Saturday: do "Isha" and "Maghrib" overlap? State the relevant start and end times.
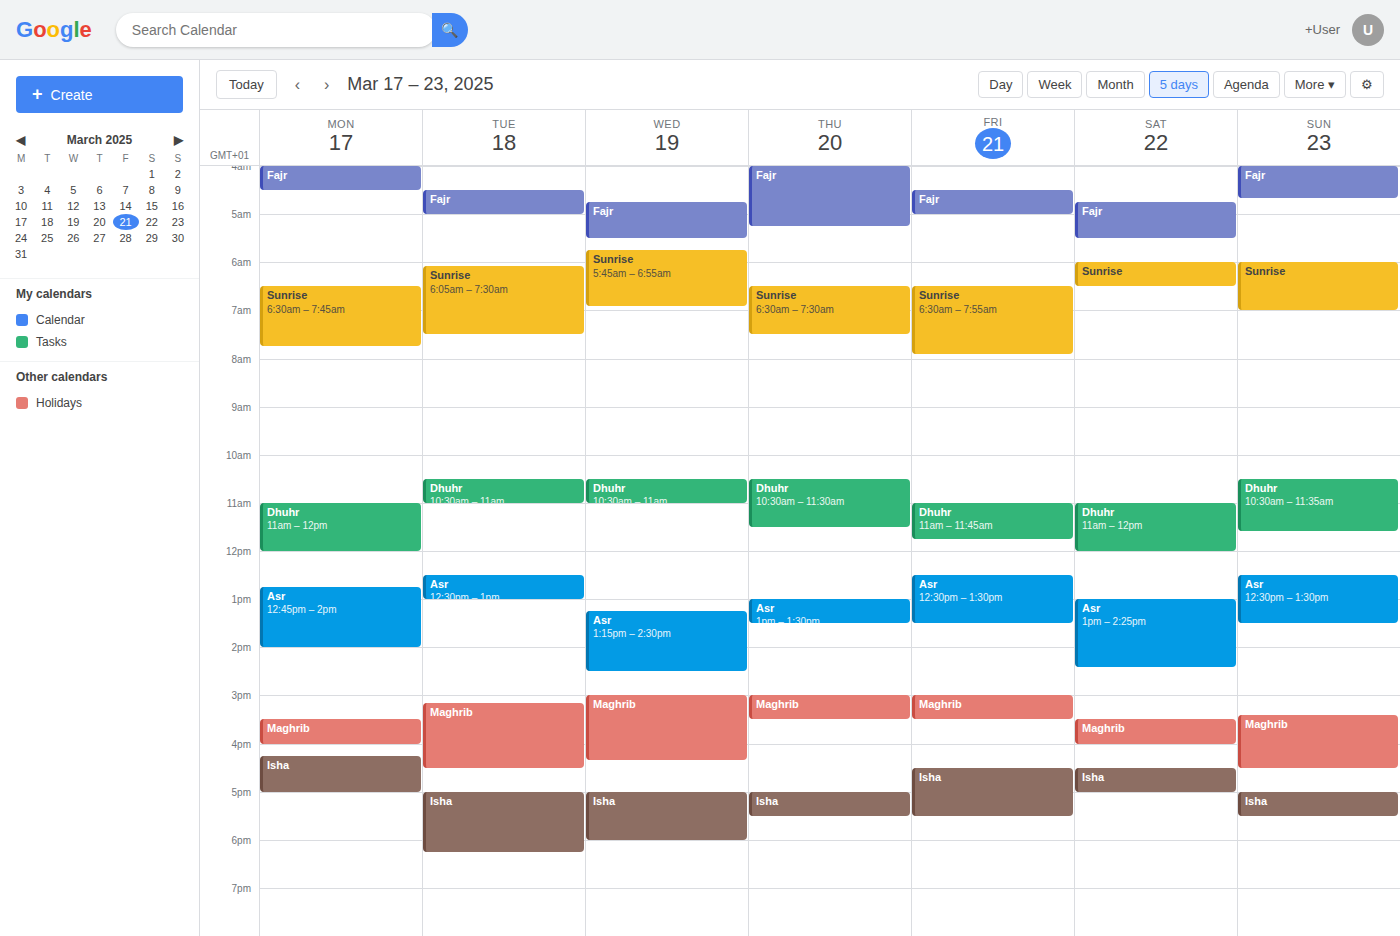
"Maghrib" ends at 4:00 PM and "Isha" starts at 4:30 PM -- no overlap.